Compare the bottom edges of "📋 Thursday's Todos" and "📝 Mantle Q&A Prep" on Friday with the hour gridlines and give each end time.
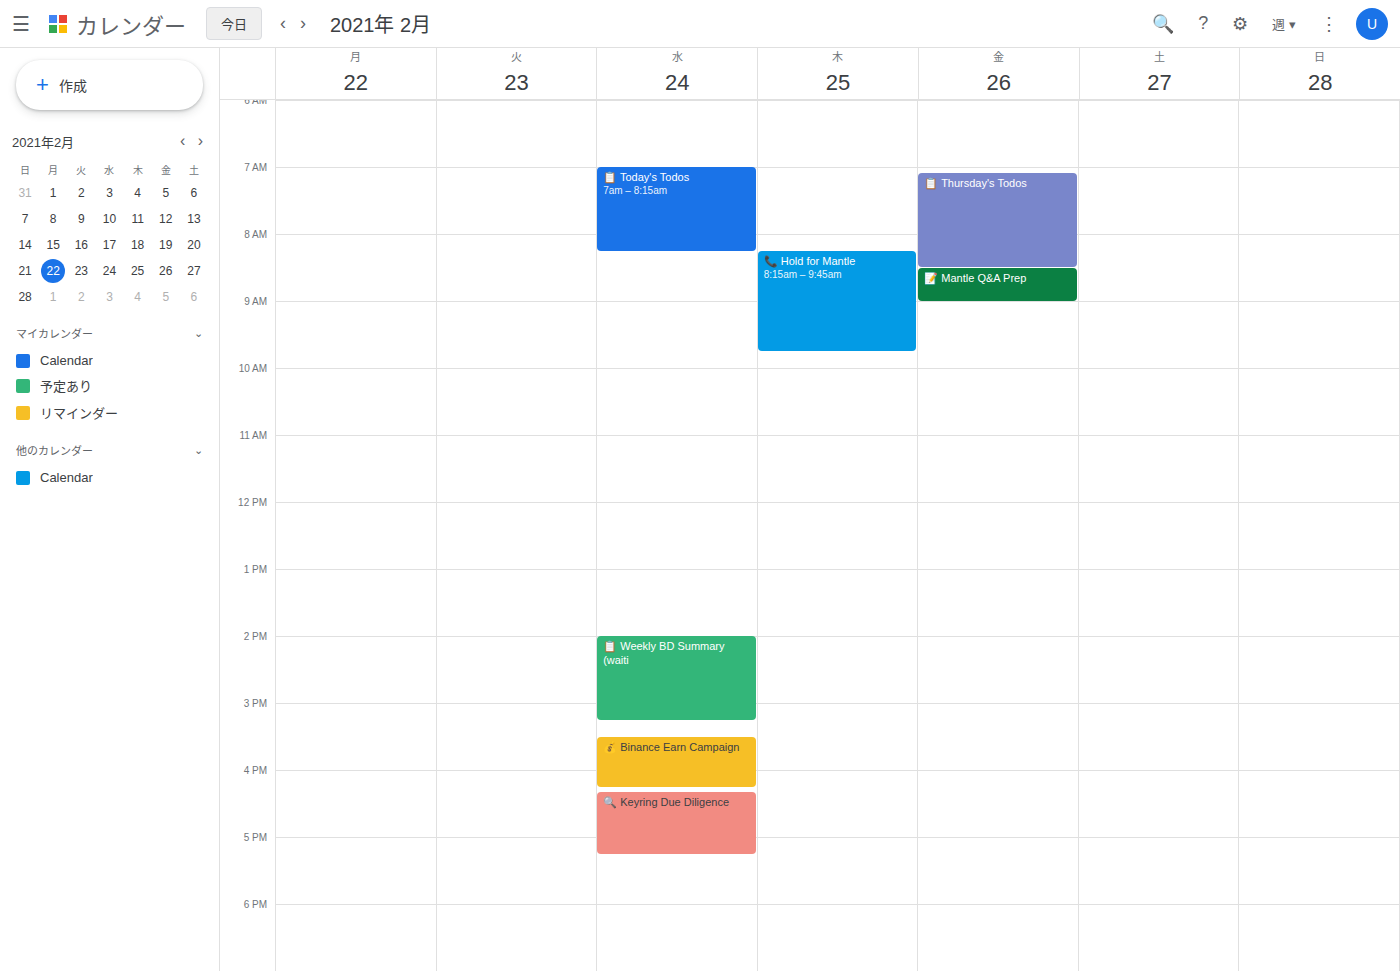
"📋 Thursday's Todos": 8:30 AM, halfway between the 8 AM and 9 AM lines. "📝 Mantle Q&A Prep": 9:00 AM, exactly on the 9 AM line.